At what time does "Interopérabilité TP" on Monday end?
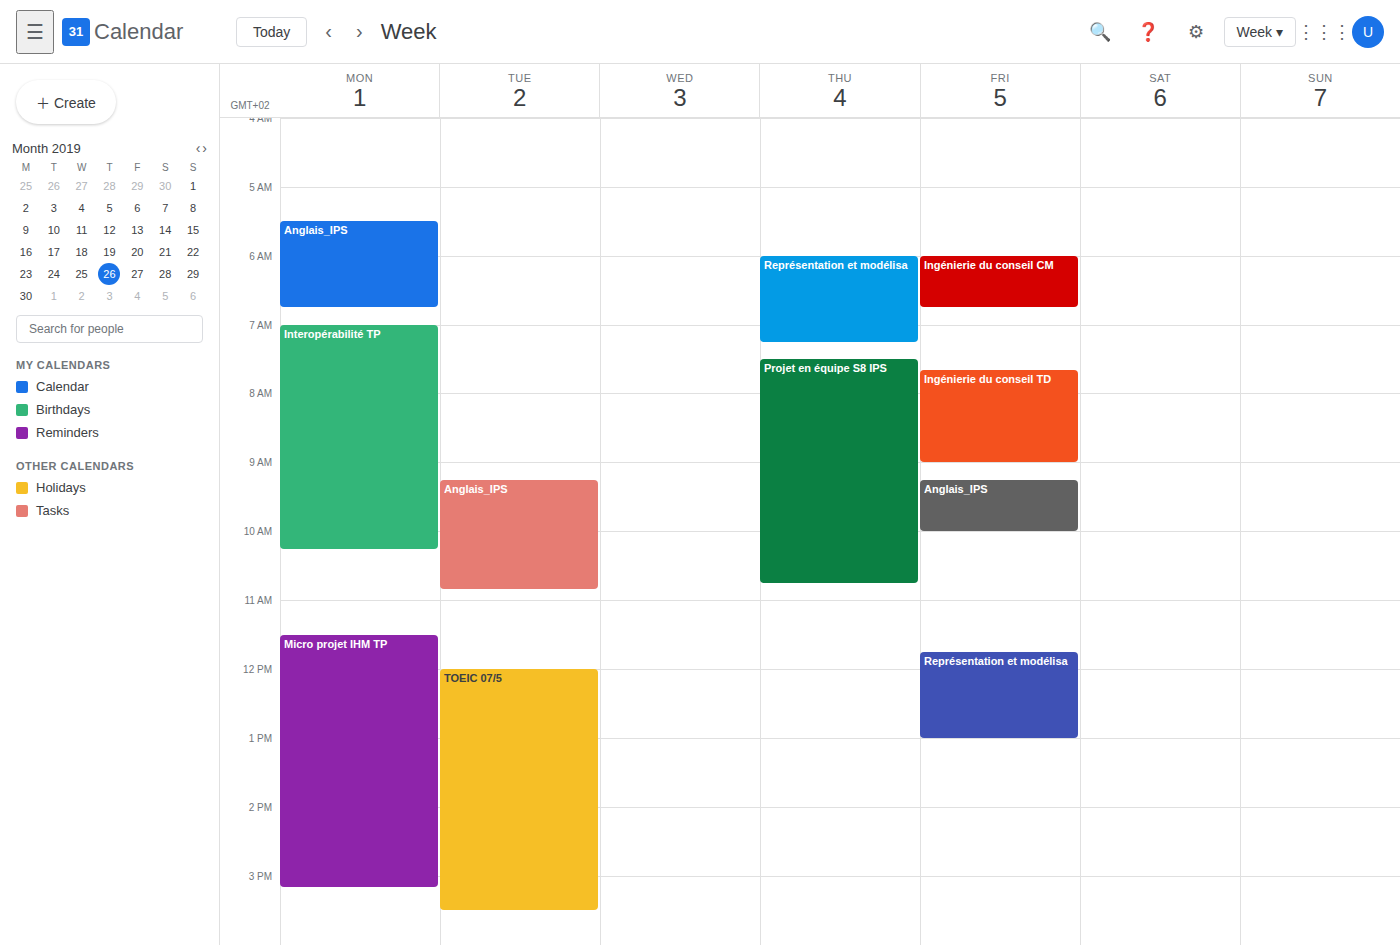
10:15